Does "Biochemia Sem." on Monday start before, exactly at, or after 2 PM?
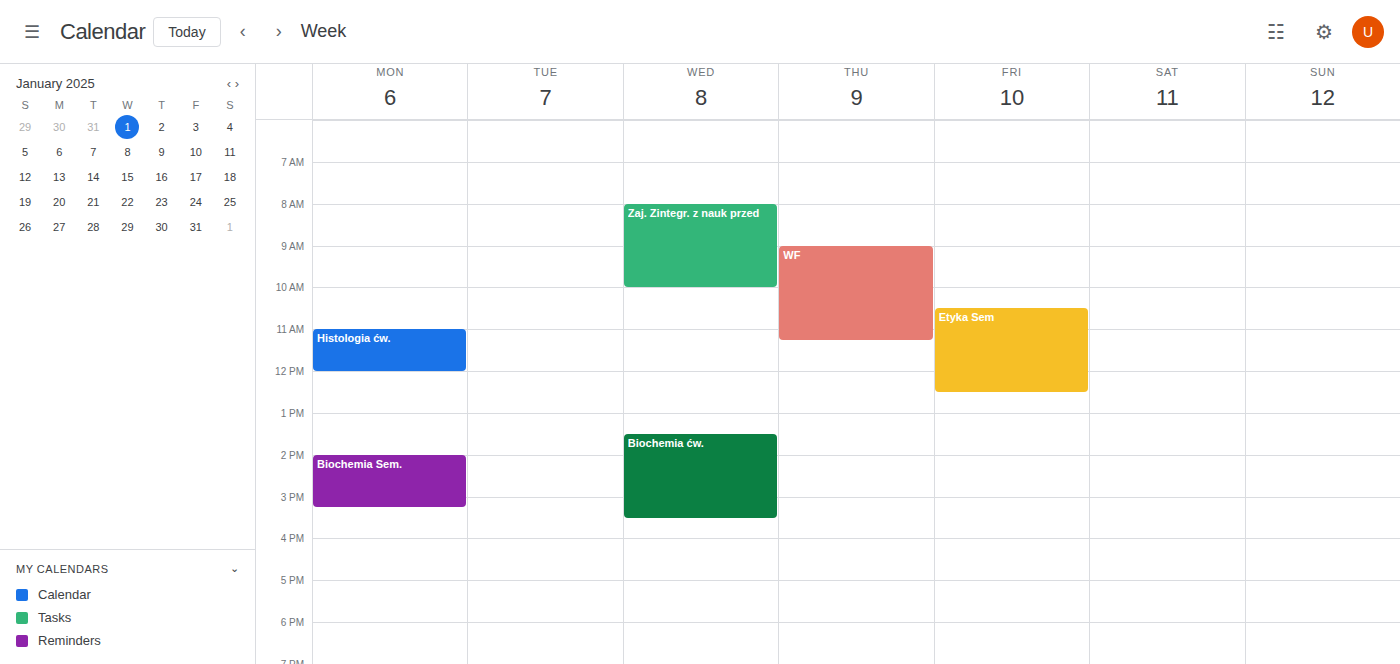
2:00 PM -- exactly at 2 PM, on the 2 PM line.